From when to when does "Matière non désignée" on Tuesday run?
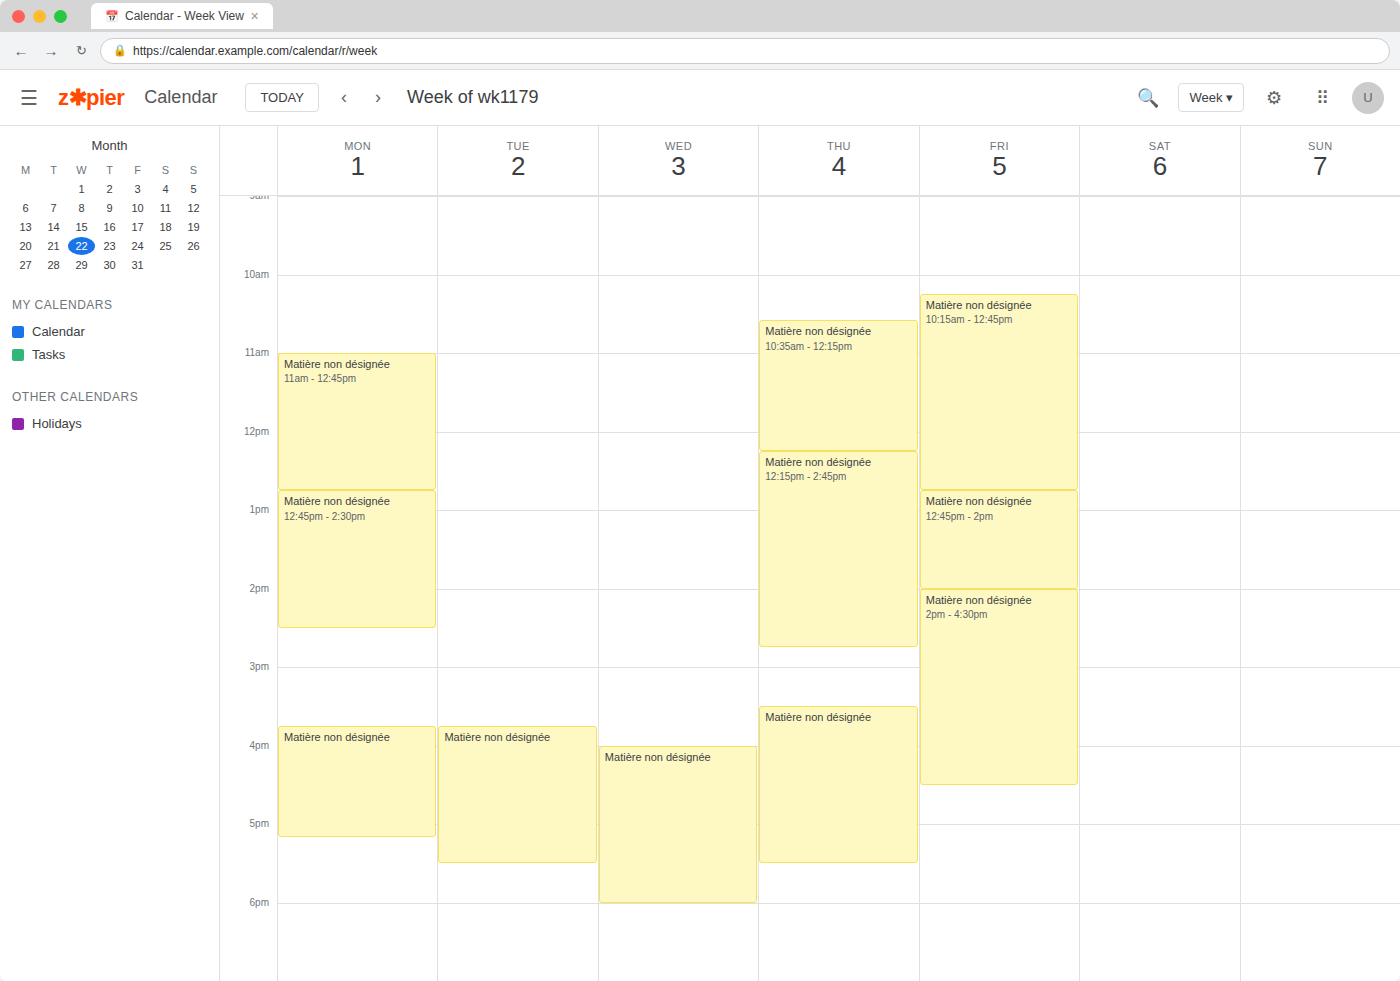
3:45 PM to 5:30 PM